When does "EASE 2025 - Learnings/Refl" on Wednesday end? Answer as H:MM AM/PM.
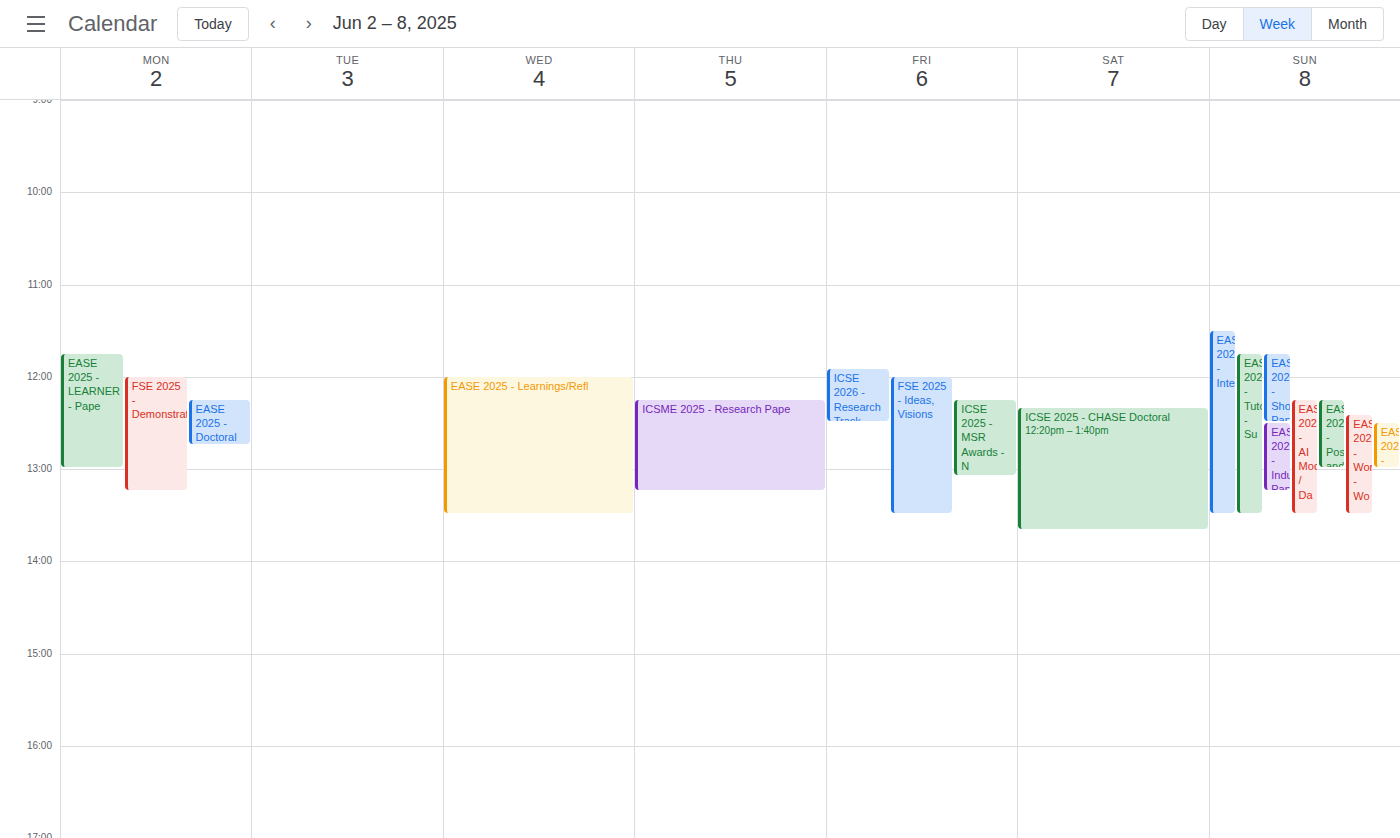
1:30 PM